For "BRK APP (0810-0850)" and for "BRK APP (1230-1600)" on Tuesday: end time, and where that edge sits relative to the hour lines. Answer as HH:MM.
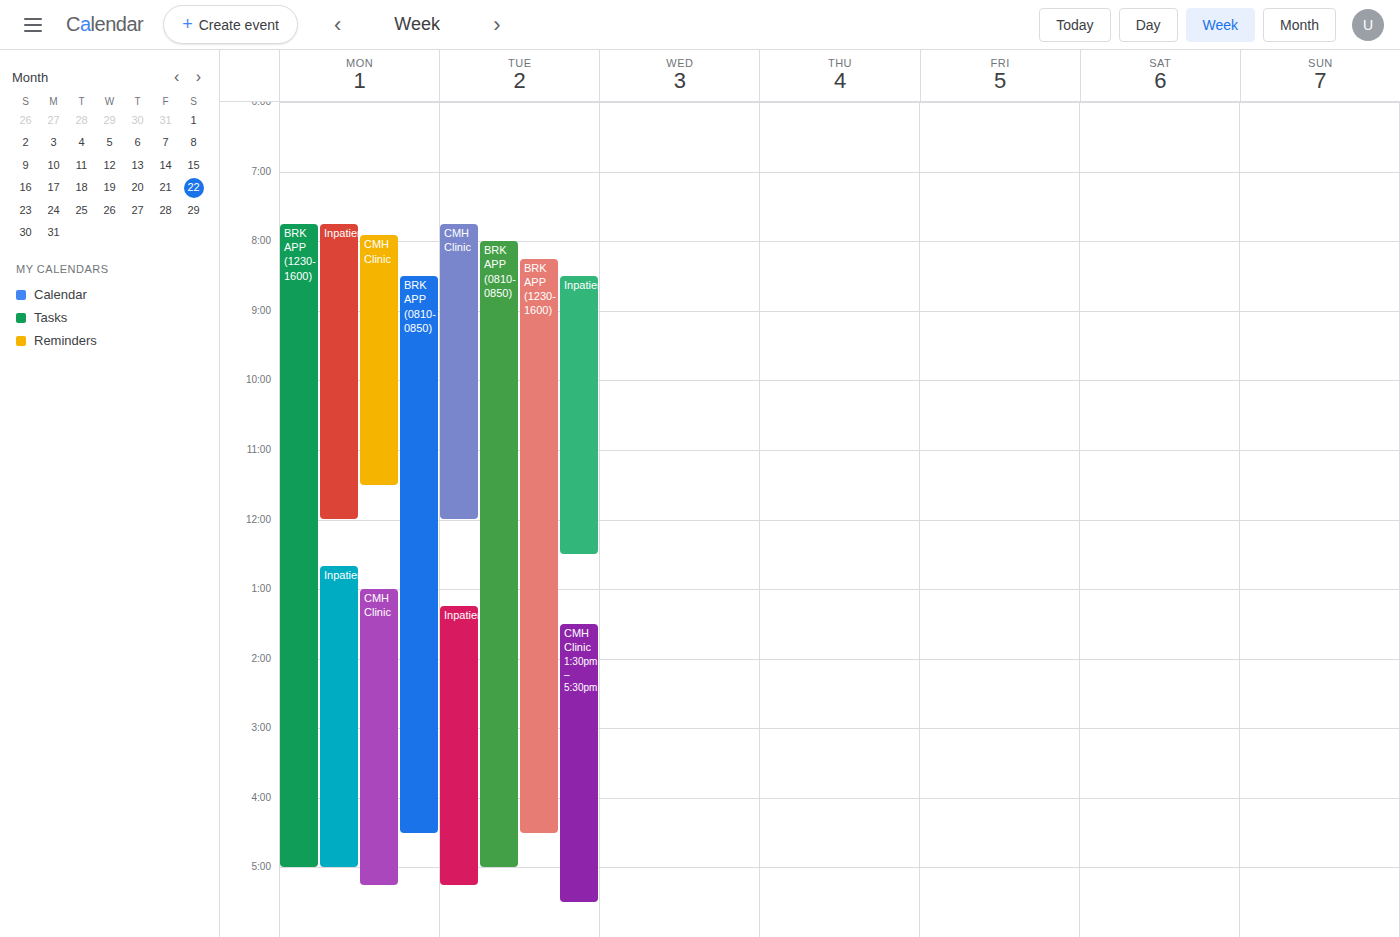
"BRK APP (0810-0850)": 17:00, exactly on the 17:00 line. "BRK APP (1230-1600)": 16:30, halfway between the 16:00 and 17:00 lines.